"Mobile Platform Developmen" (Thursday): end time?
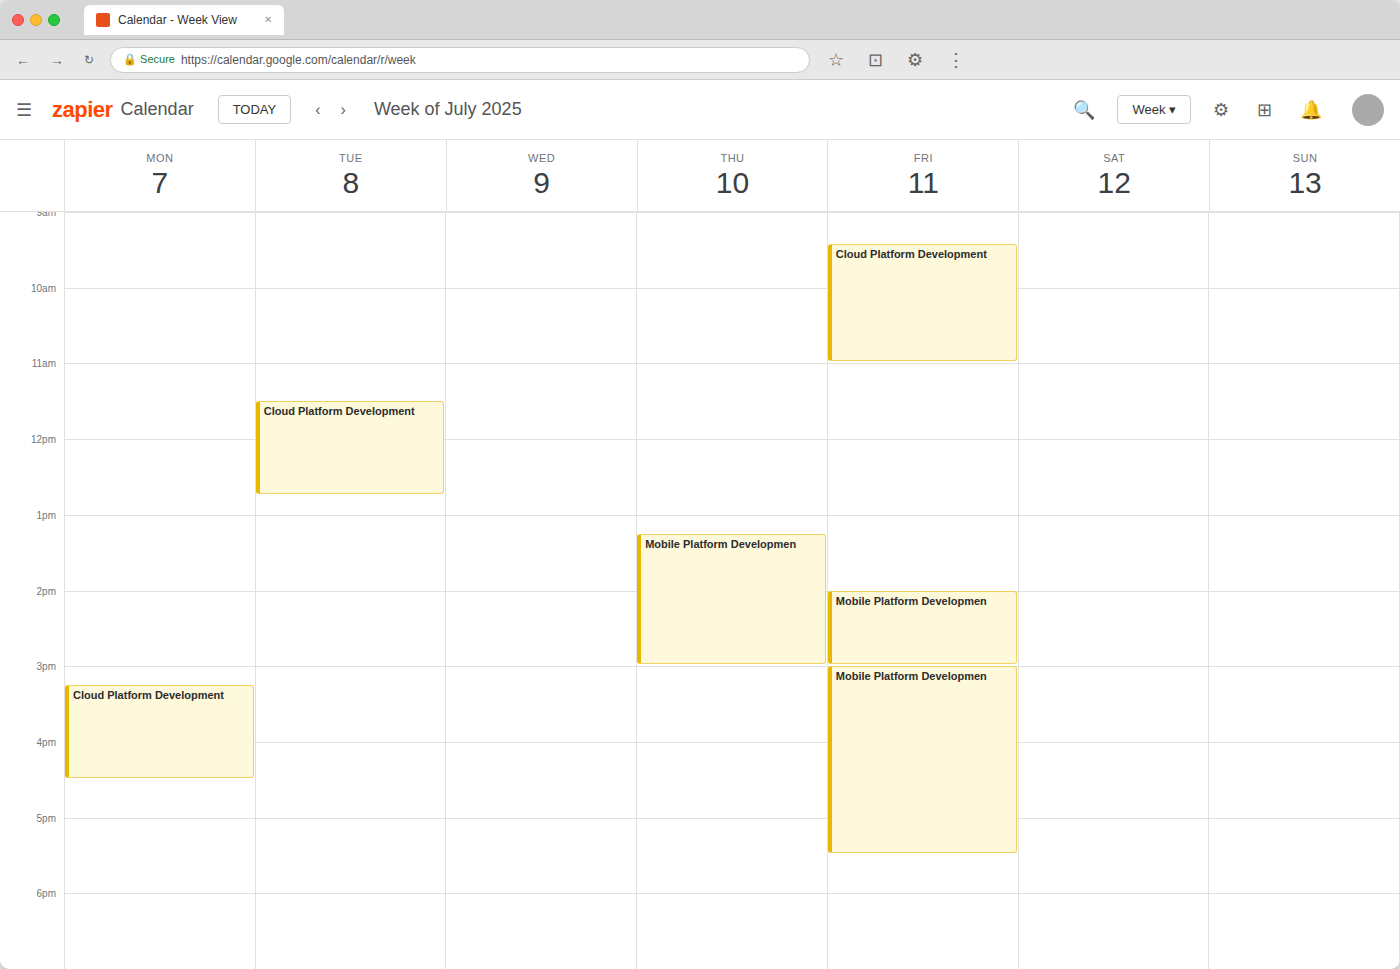
3:00 PM